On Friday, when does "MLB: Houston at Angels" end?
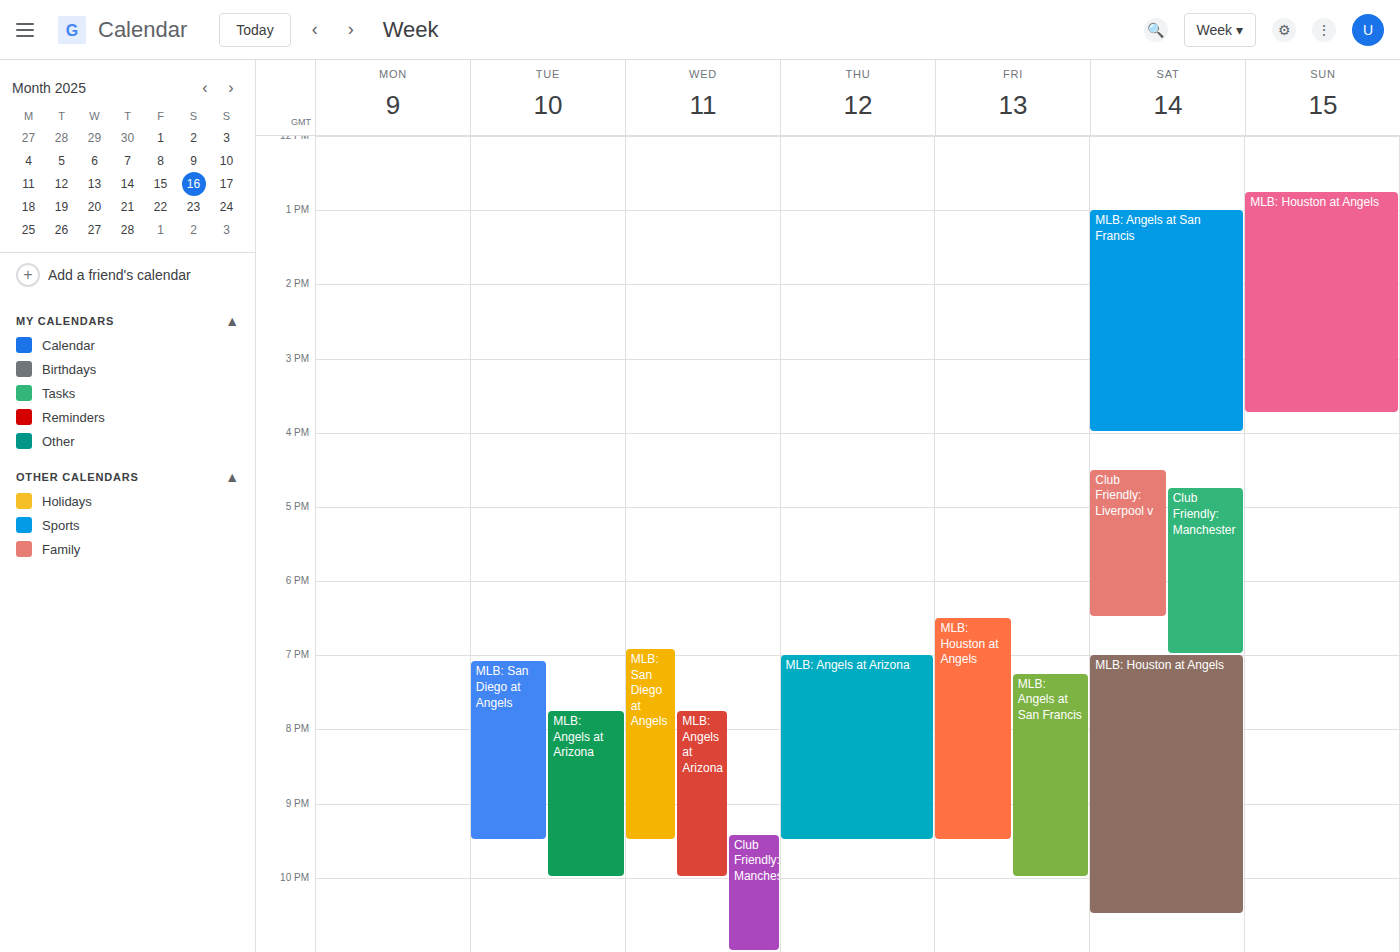
9:30 PM